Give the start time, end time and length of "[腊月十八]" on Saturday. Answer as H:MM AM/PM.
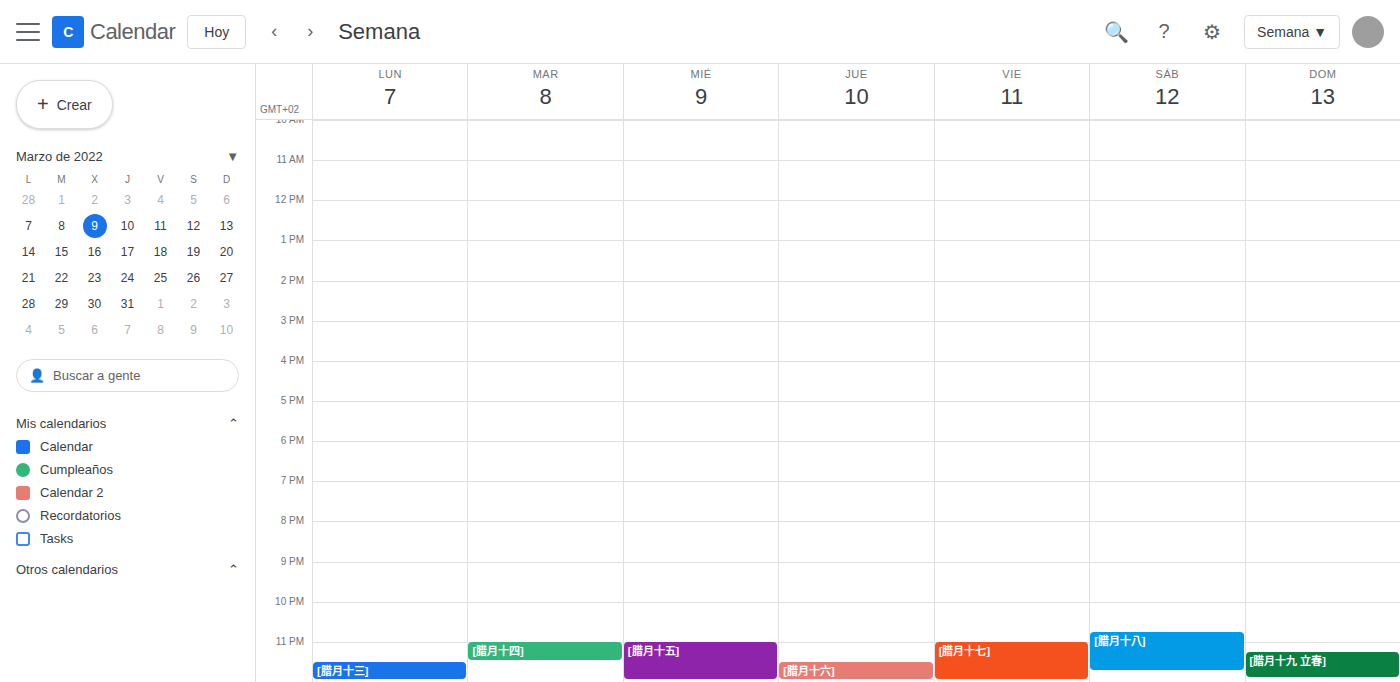
10:45 PM to 11:45 PM, 1 hour